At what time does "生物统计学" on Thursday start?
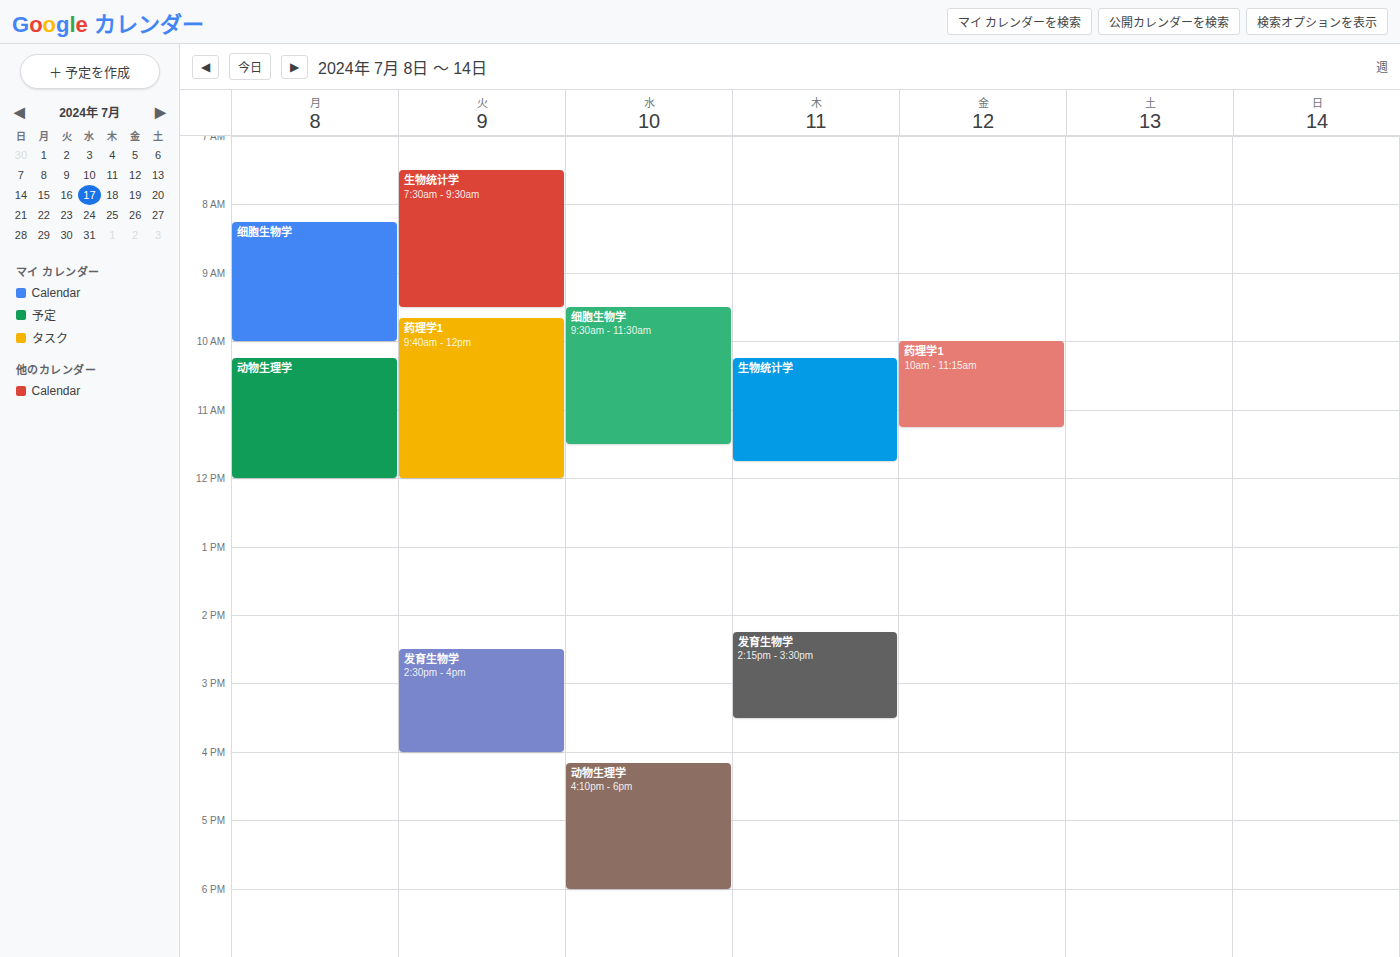
10:15 AM